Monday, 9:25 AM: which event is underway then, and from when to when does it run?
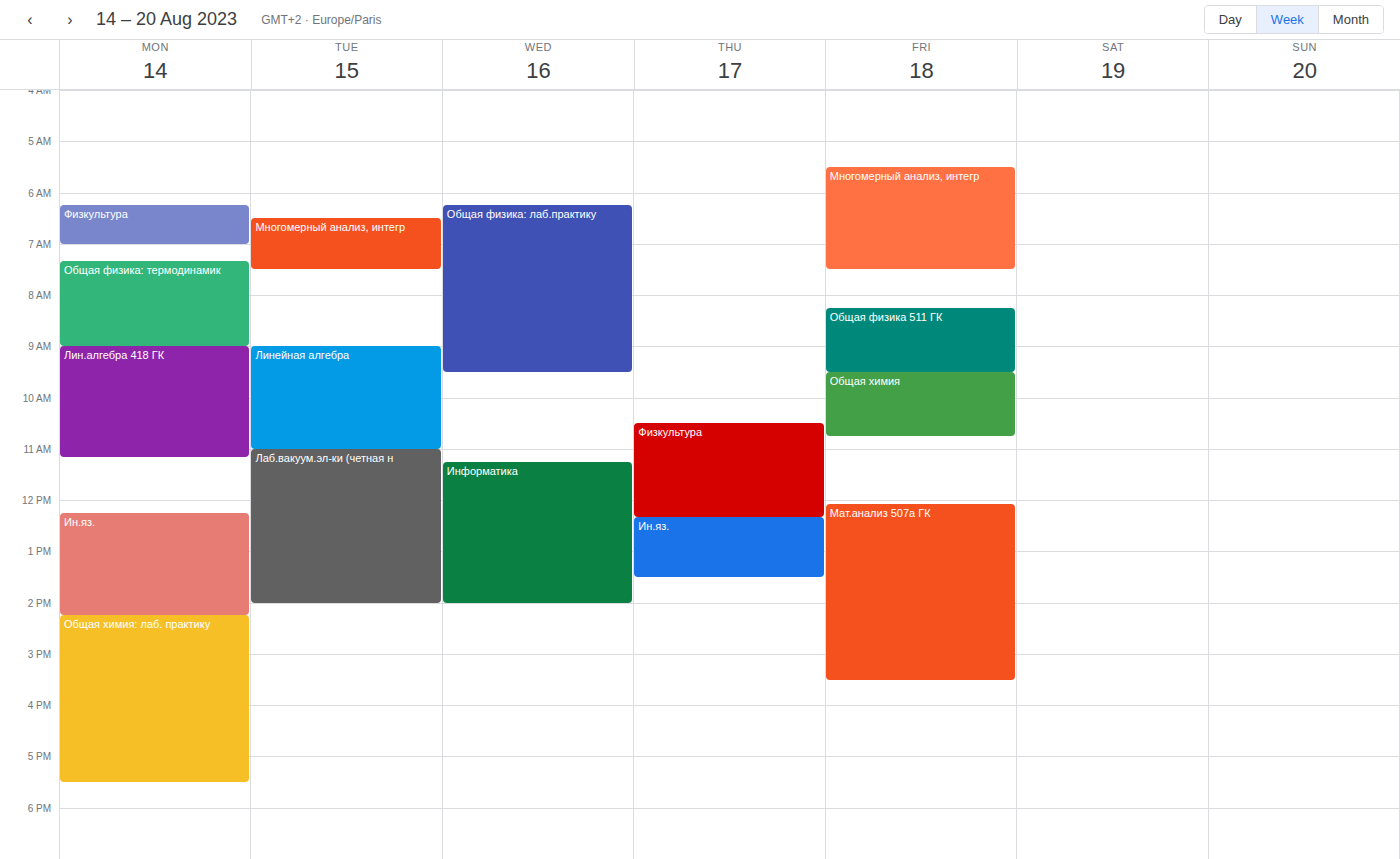
"Лин.алгебра 418 ГК", 9:00 AM to 11:10 AM